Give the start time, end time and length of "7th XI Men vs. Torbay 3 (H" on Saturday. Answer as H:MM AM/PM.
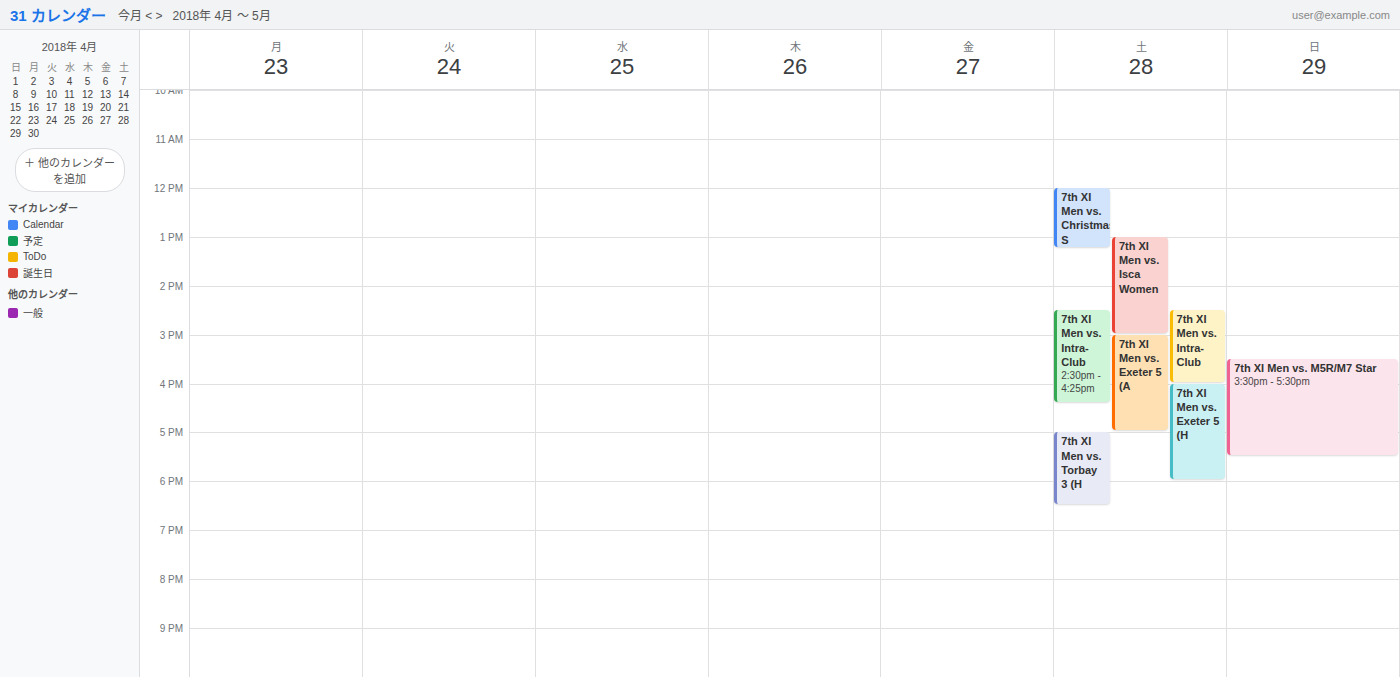
5:00 PM to 6:30 PM, 1 hour 30 minutes